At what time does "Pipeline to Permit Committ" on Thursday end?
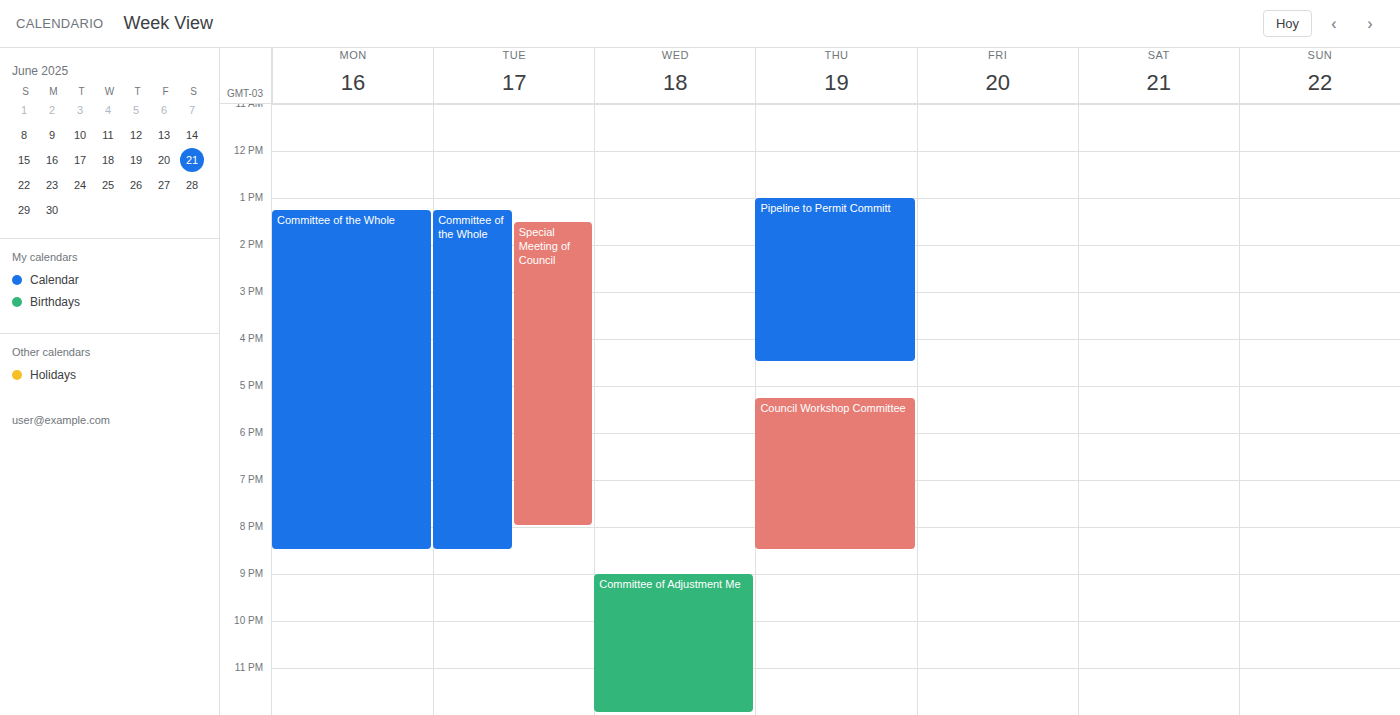
4:30 PM